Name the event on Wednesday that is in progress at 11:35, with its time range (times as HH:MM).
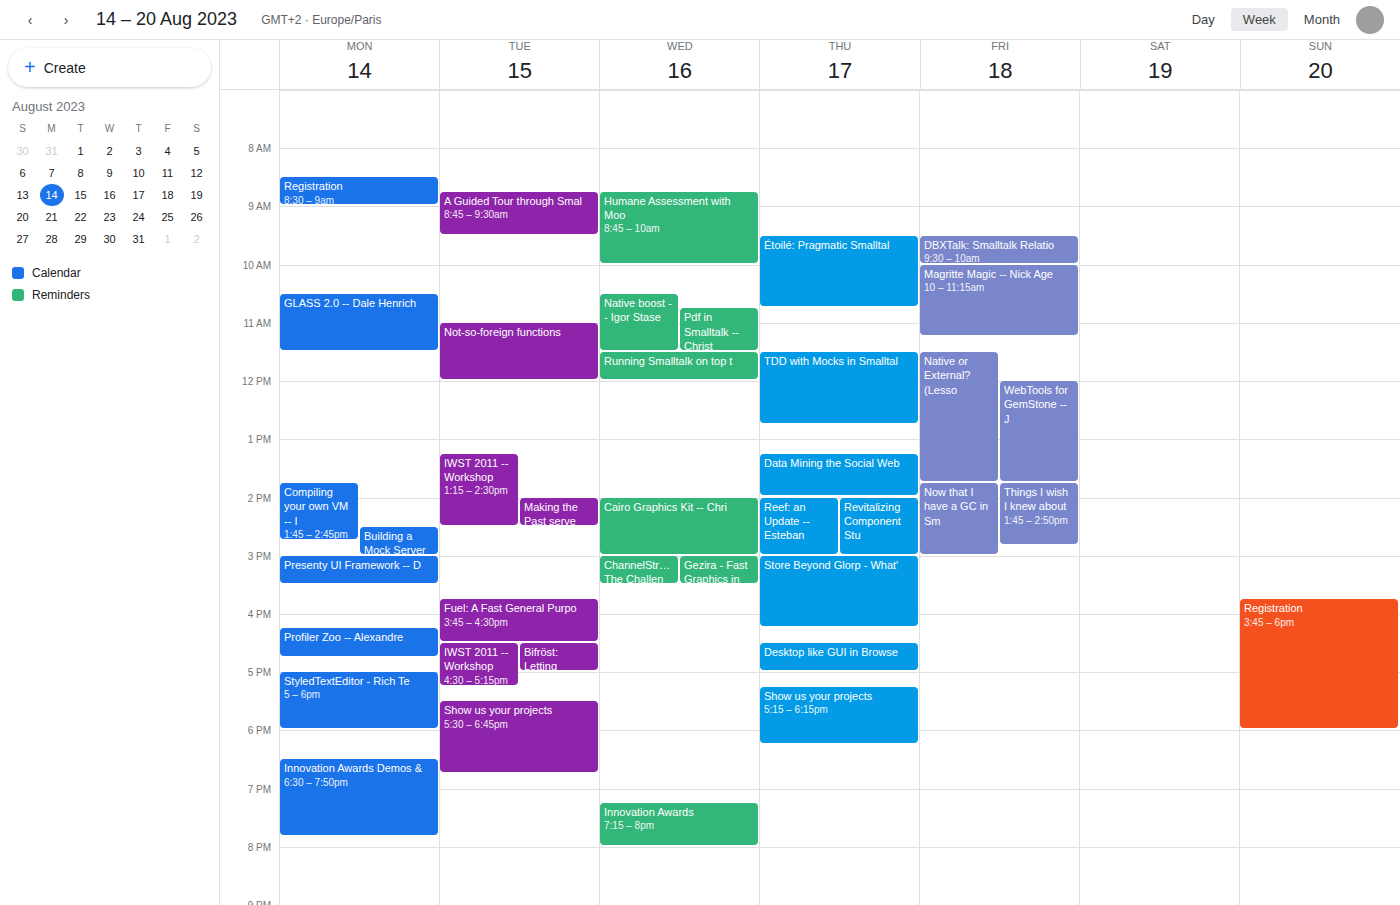
"Running Smalltalk on top t", 11:30 to 12:00